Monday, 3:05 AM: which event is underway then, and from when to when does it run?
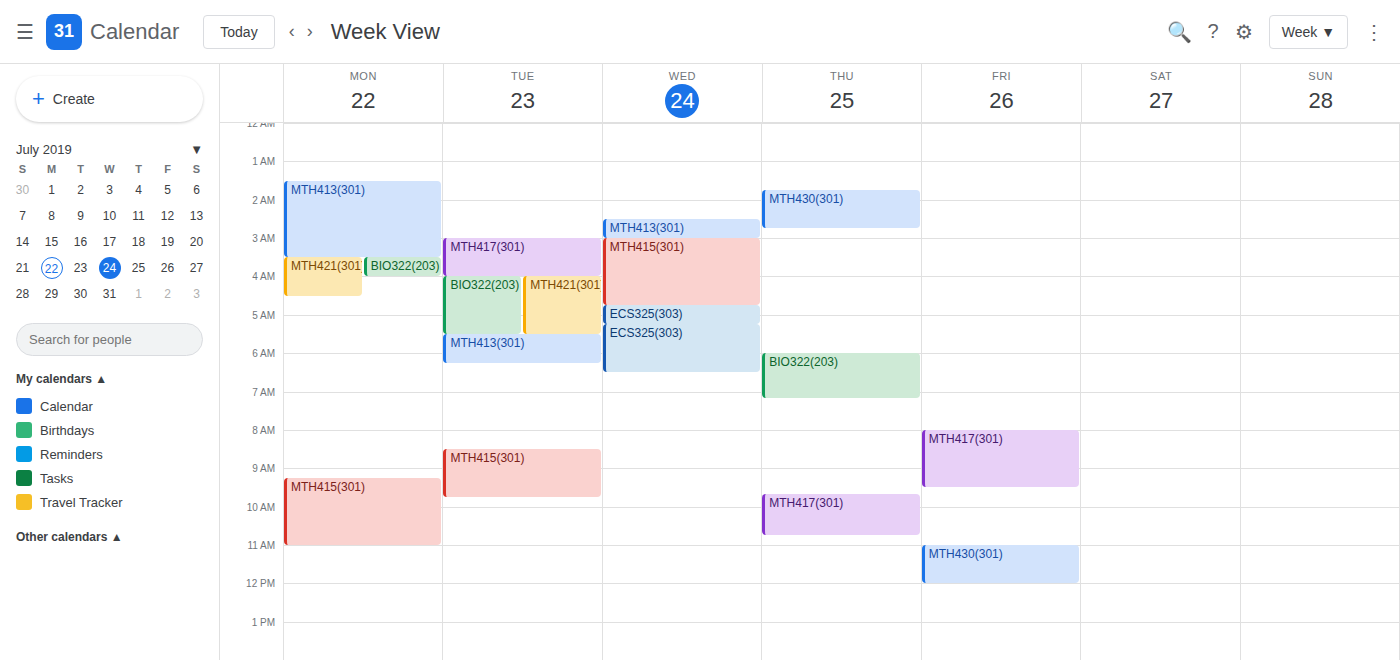
"MTH413(301)", 1:30 AM to 3:30 AM